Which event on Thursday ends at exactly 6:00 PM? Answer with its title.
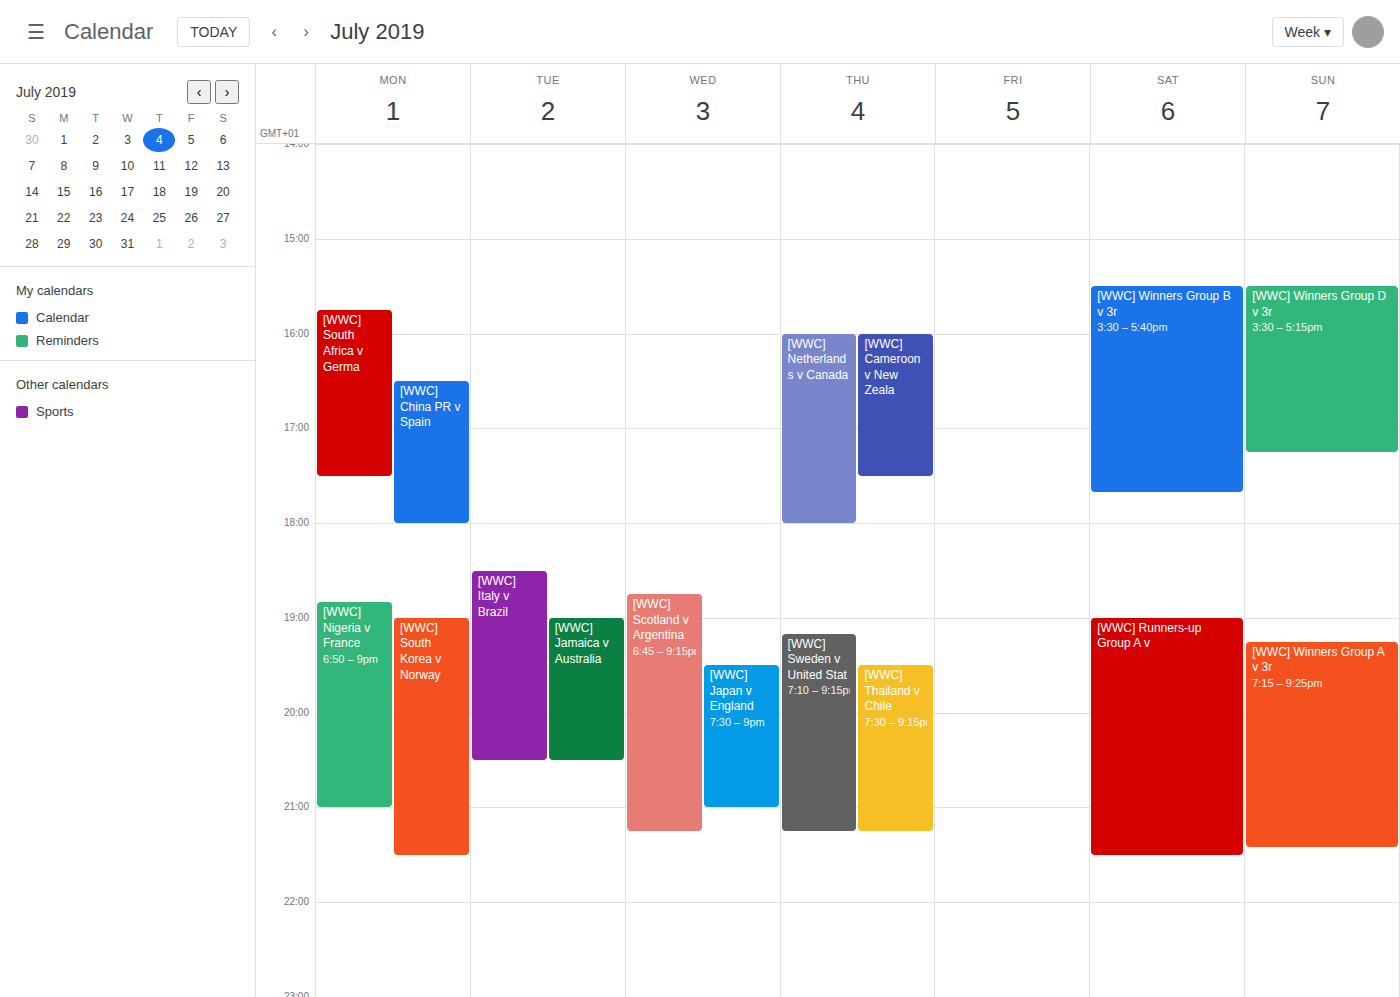
"[WWC] Netherlands v Canada"